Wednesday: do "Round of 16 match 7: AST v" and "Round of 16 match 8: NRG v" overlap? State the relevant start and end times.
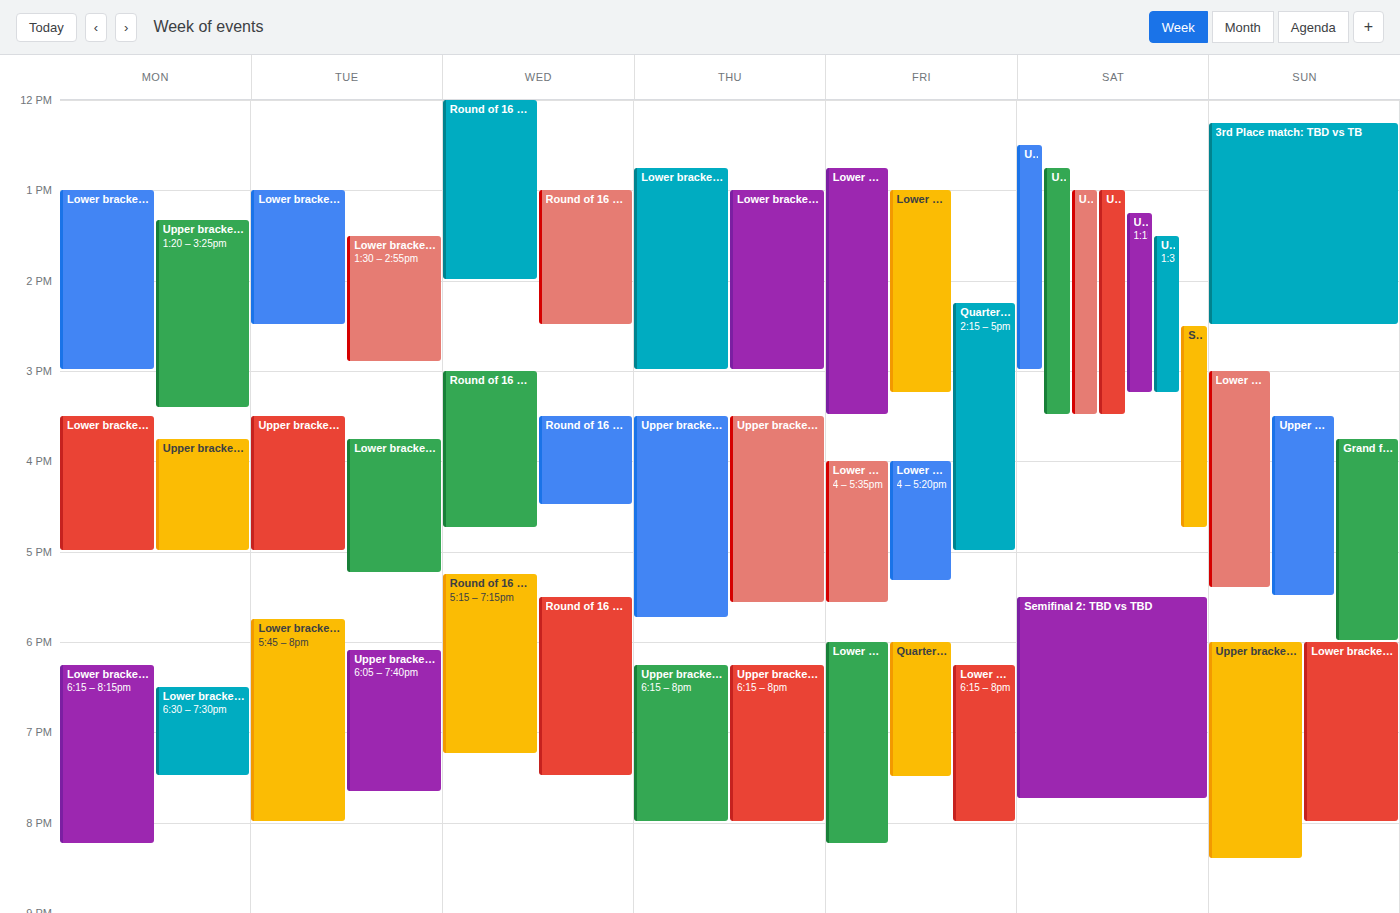
"Round of 16 match 8: NRG v" starts at 1:00 PM, before "Round of 16 match 7: AST v" ends at 2:00 PM -- they overlap.